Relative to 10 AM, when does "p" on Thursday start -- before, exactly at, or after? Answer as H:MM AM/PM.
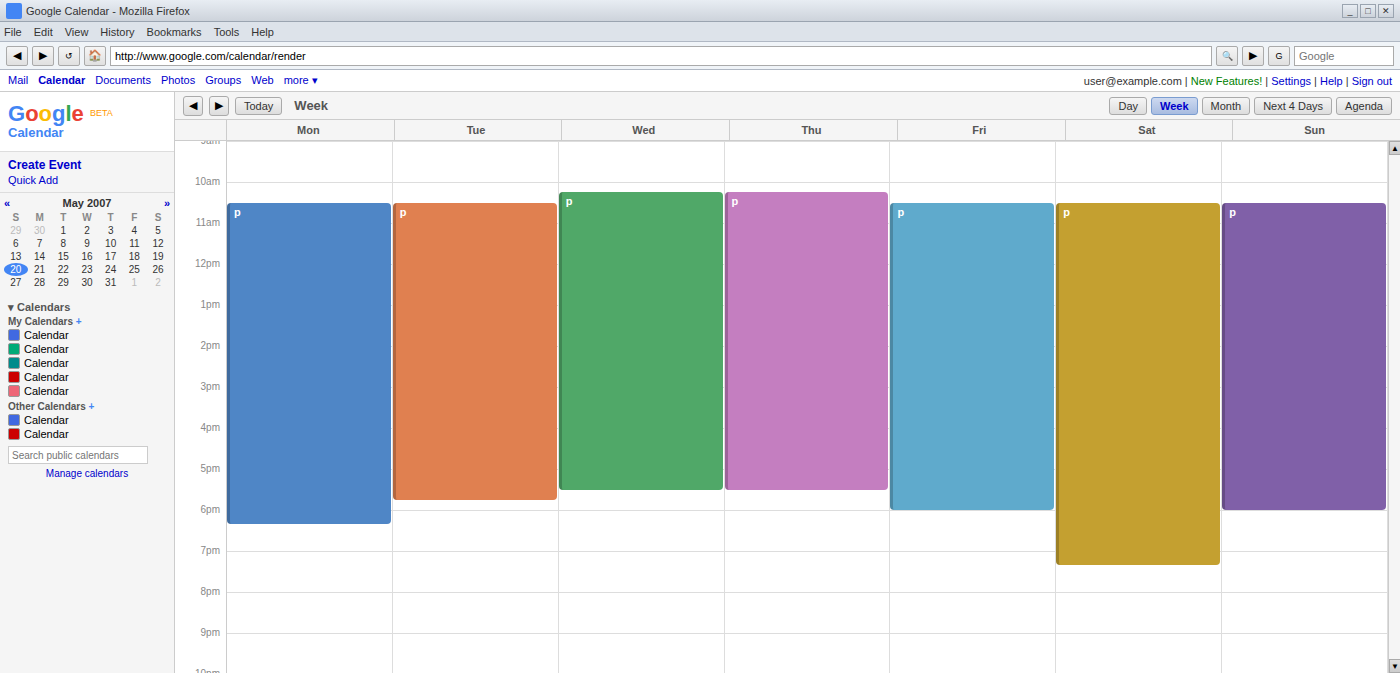
10:15 AM -- after 10 AM, 15 minutes below the 10 AM line.